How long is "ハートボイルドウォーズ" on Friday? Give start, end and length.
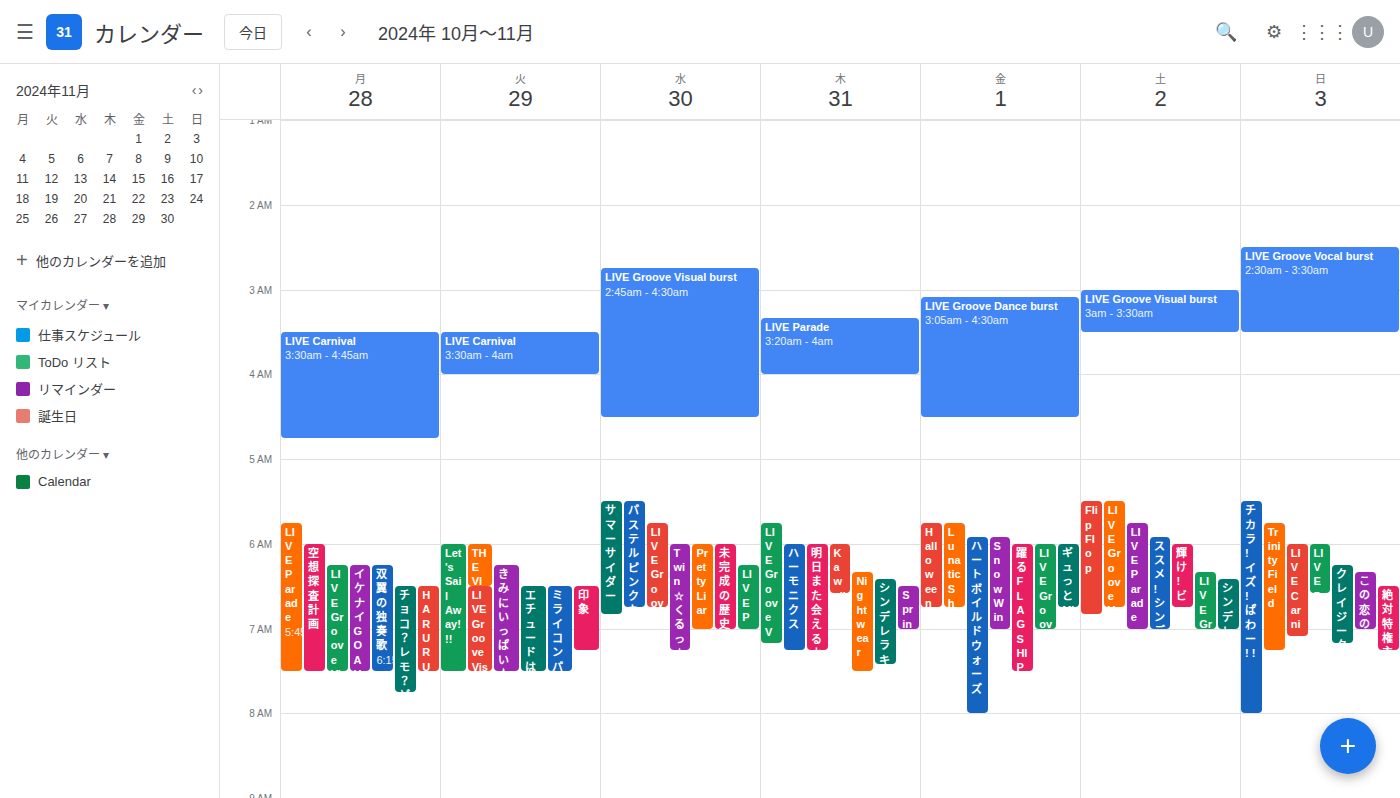
5:55 AM to 8:00 AM, 2 hours 5 minutes